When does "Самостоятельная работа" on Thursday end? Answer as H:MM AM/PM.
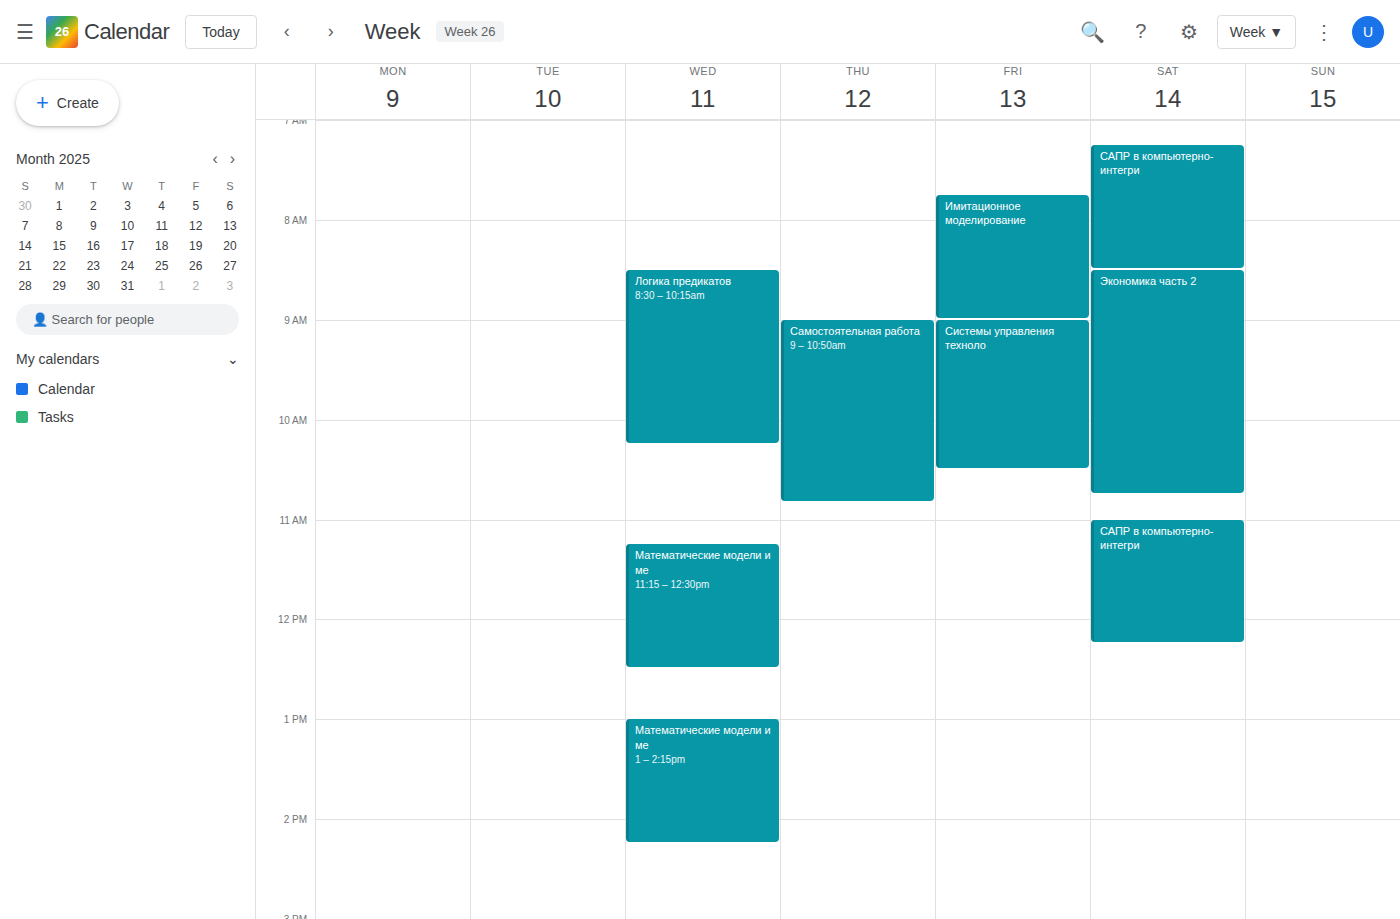
10:50 AM